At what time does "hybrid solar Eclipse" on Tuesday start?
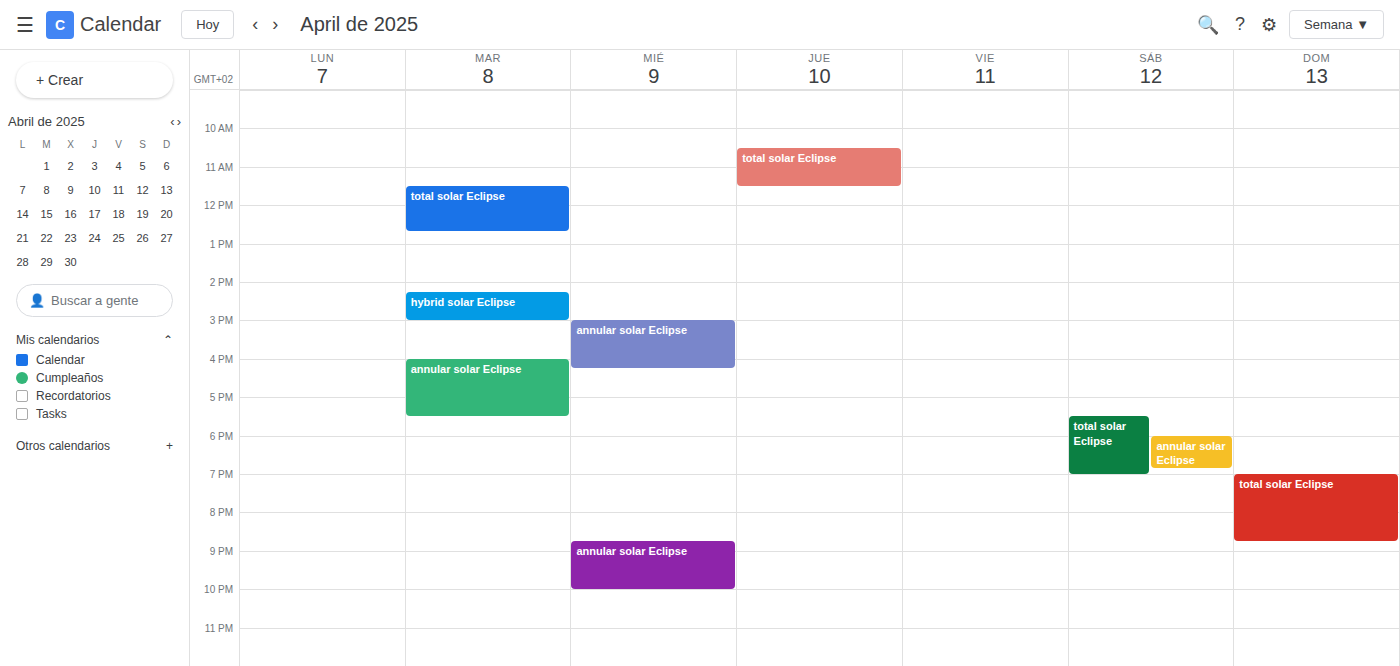
14:15